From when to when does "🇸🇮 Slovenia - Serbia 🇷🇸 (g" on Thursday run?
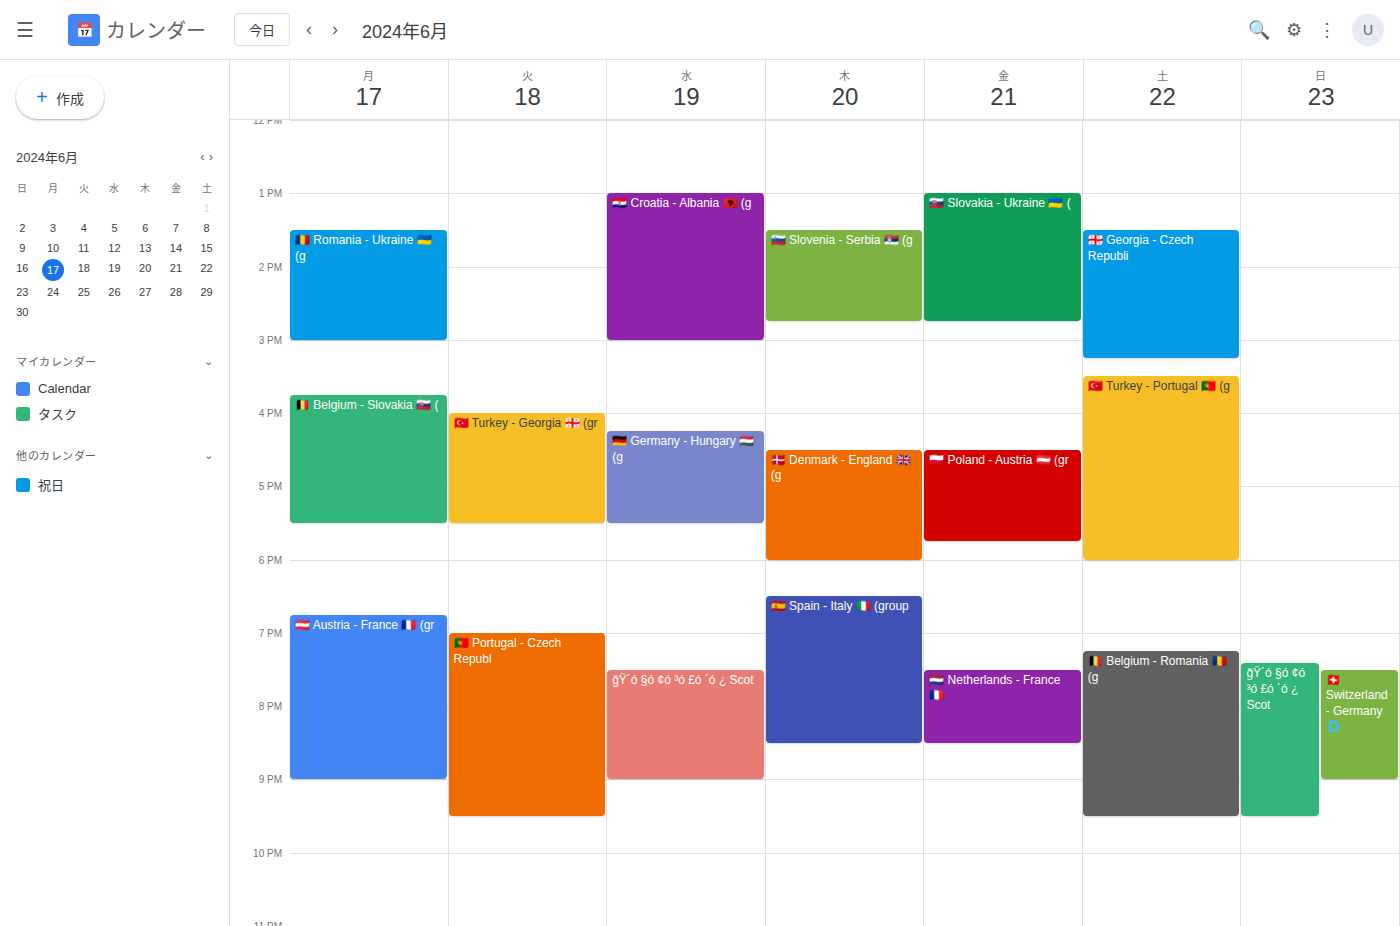
1:30 PM to 2:45 PM